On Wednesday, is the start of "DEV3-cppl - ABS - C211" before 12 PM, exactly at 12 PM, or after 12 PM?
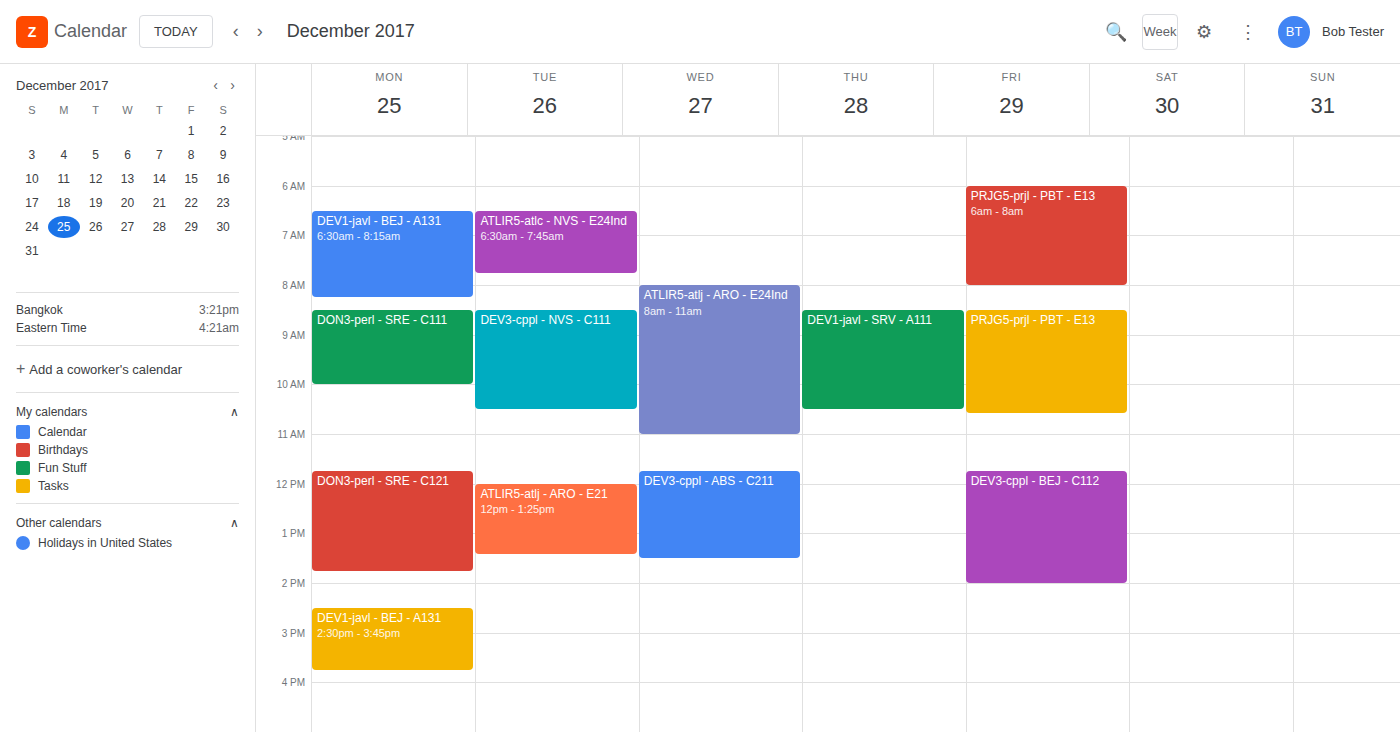
11:45 AM -- before 12 PM, 15 minutes above the 12 PM line.